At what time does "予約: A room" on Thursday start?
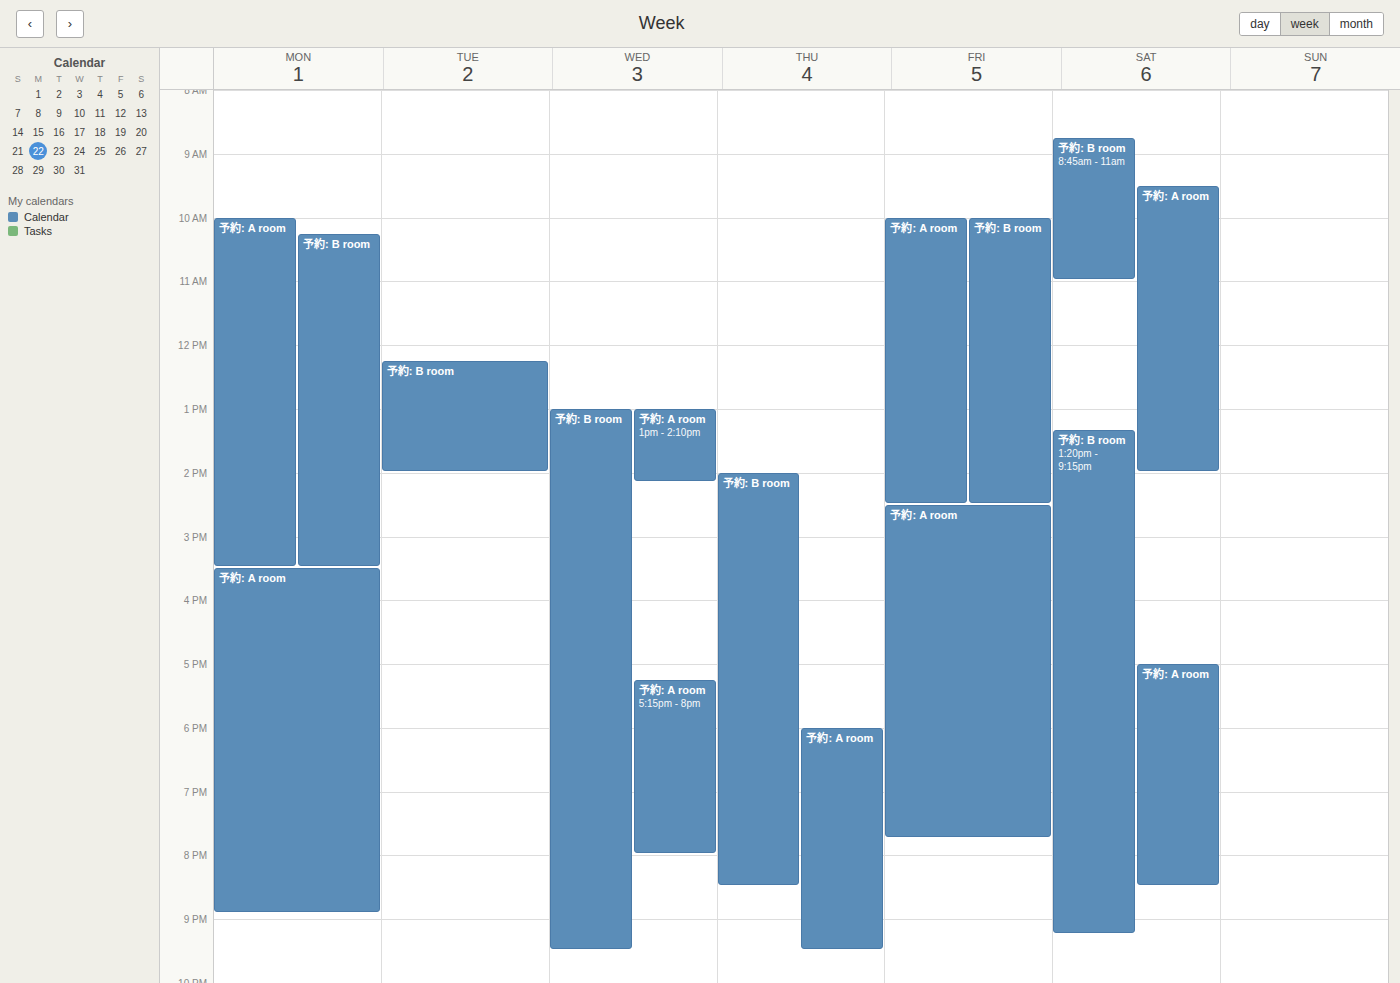
6:00 PM